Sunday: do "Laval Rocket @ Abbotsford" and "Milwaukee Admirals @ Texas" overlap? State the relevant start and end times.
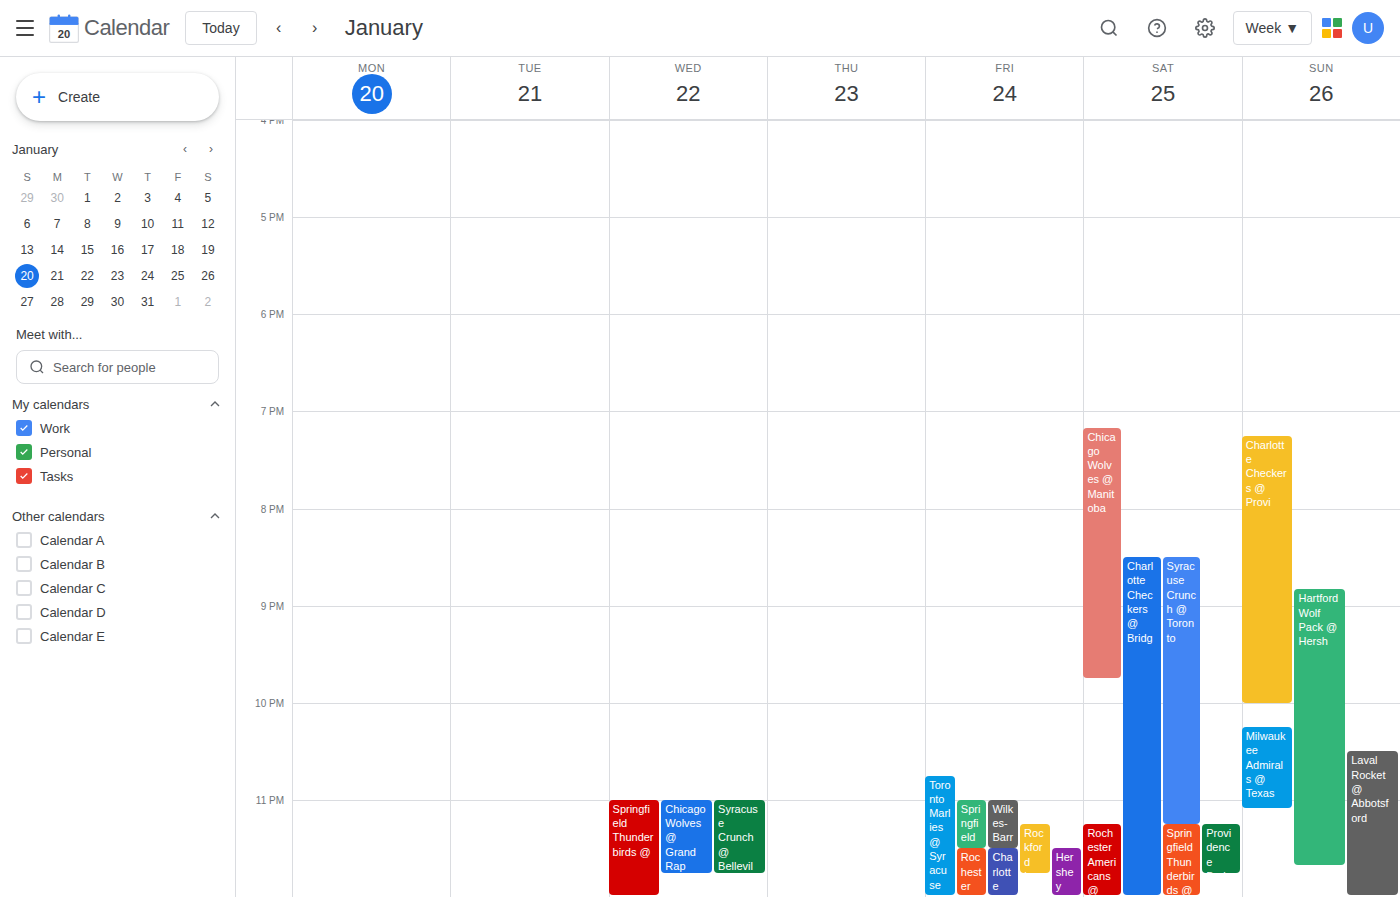
"Laval Rocket @ Abbotsford" starts at 10:30 PM, before "Milwaukee Admirals @ Texas" ends at 11:05 PM -- they overlap.